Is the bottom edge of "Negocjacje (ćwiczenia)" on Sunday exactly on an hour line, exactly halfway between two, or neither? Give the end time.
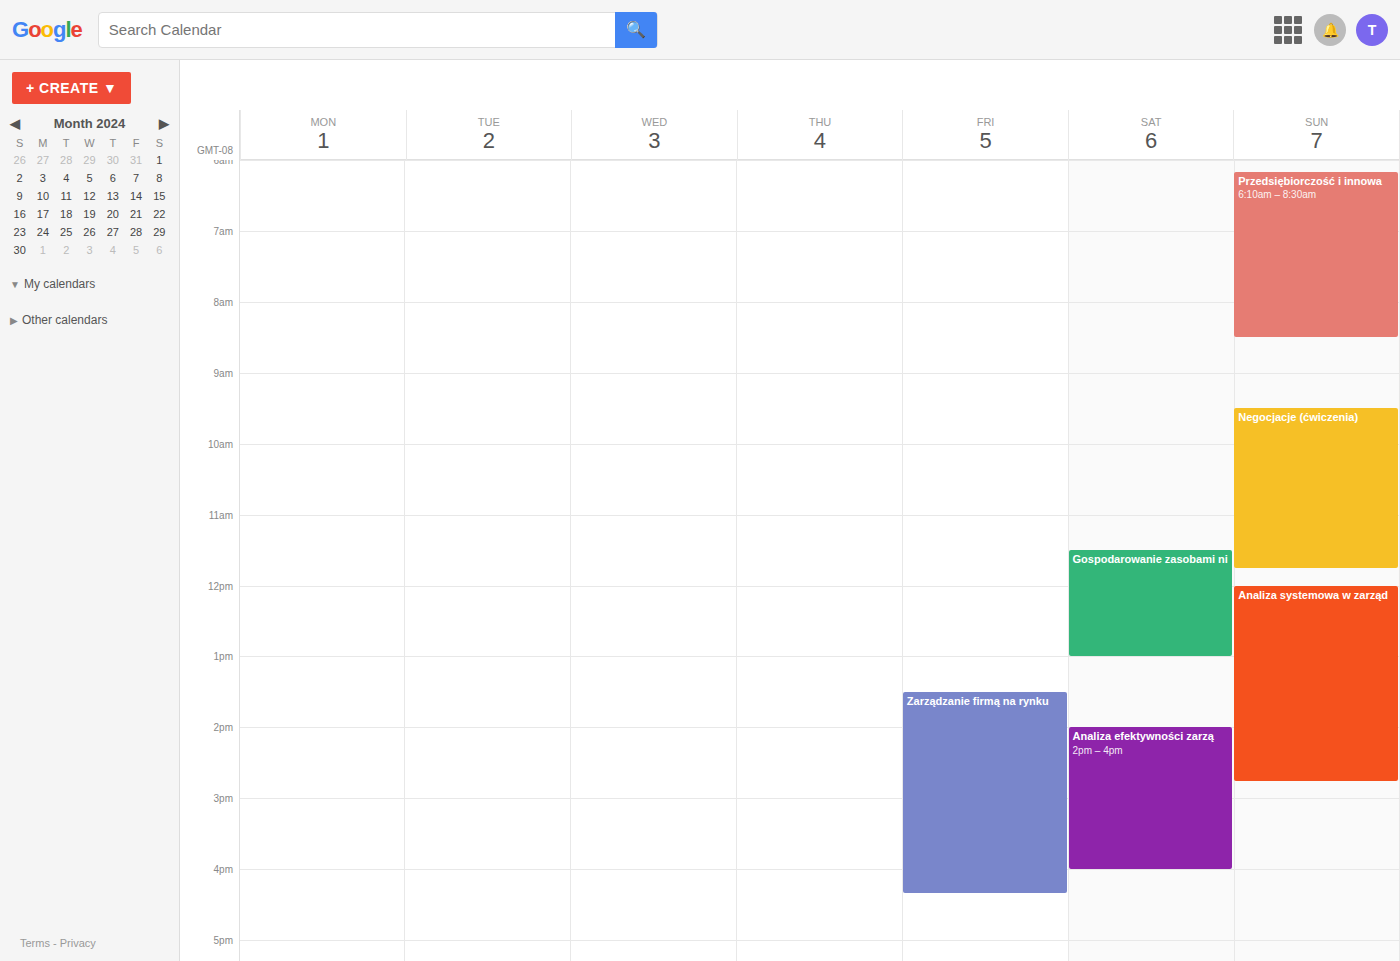
11:45 AM -- neither: three quarters of the way from the 11 AM line to the 12 PM line.